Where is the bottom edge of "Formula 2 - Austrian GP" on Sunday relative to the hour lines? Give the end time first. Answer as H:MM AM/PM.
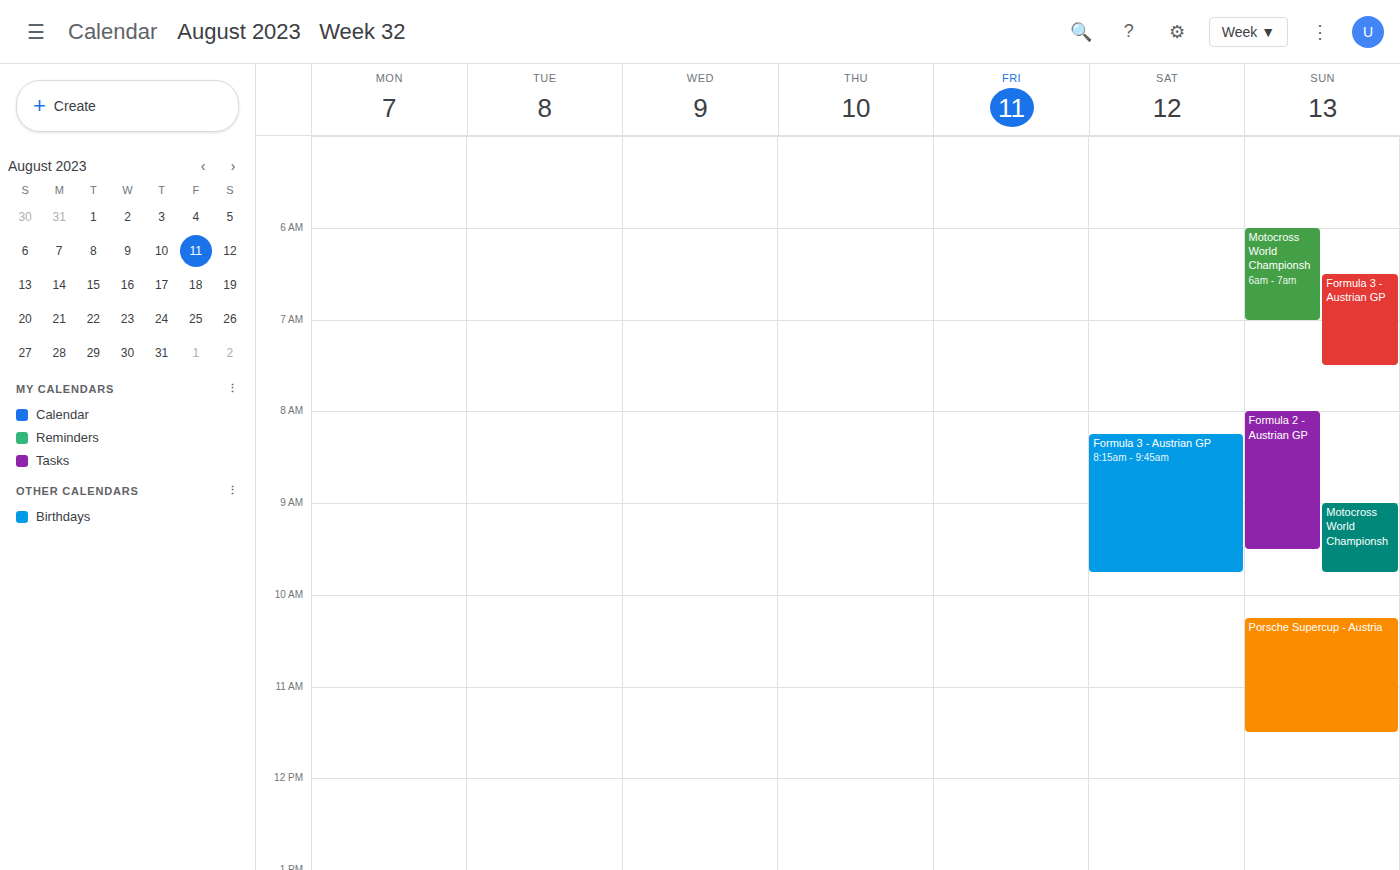
9:30 AM -- halfway between the 9 AM and 10 AM lines.